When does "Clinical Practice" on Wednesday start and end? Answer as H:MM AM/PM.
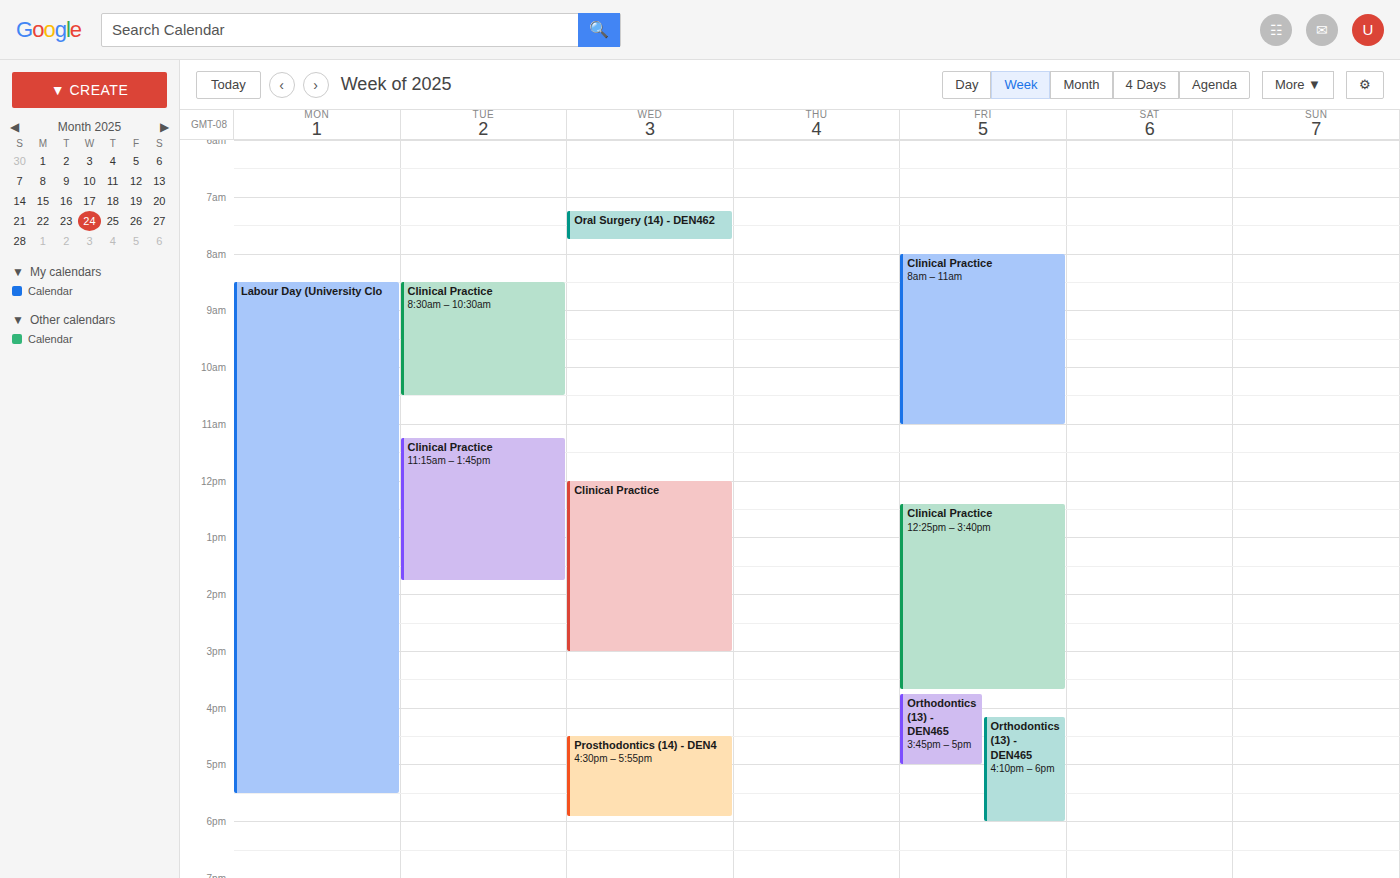
12:00 PM to 3:00 PM